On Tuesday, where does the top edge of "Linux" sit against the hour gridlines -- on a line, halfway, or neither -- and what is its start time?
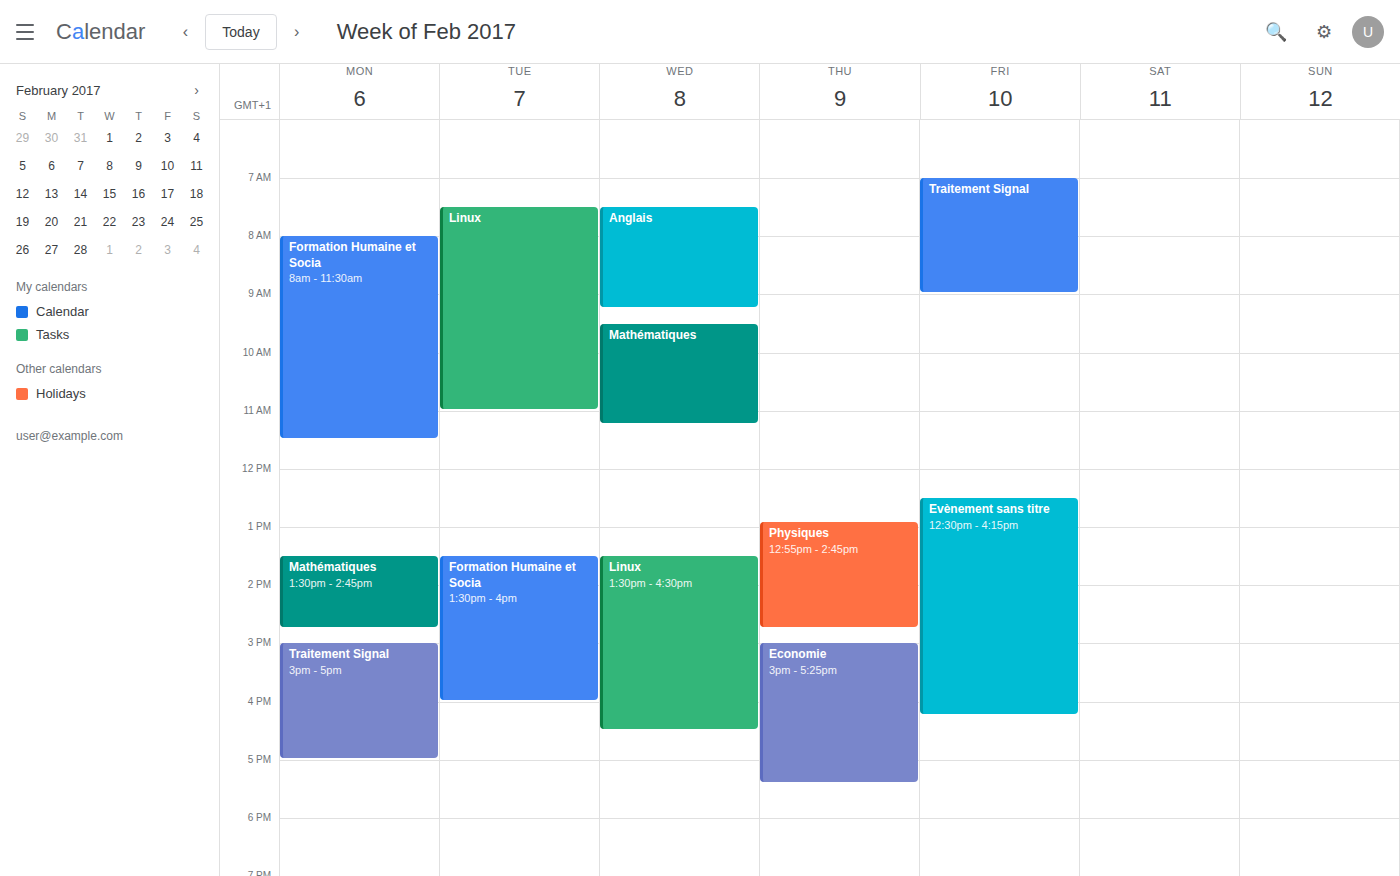
7:30 AM -- halfway between the 7 AM and 8 AM lines.